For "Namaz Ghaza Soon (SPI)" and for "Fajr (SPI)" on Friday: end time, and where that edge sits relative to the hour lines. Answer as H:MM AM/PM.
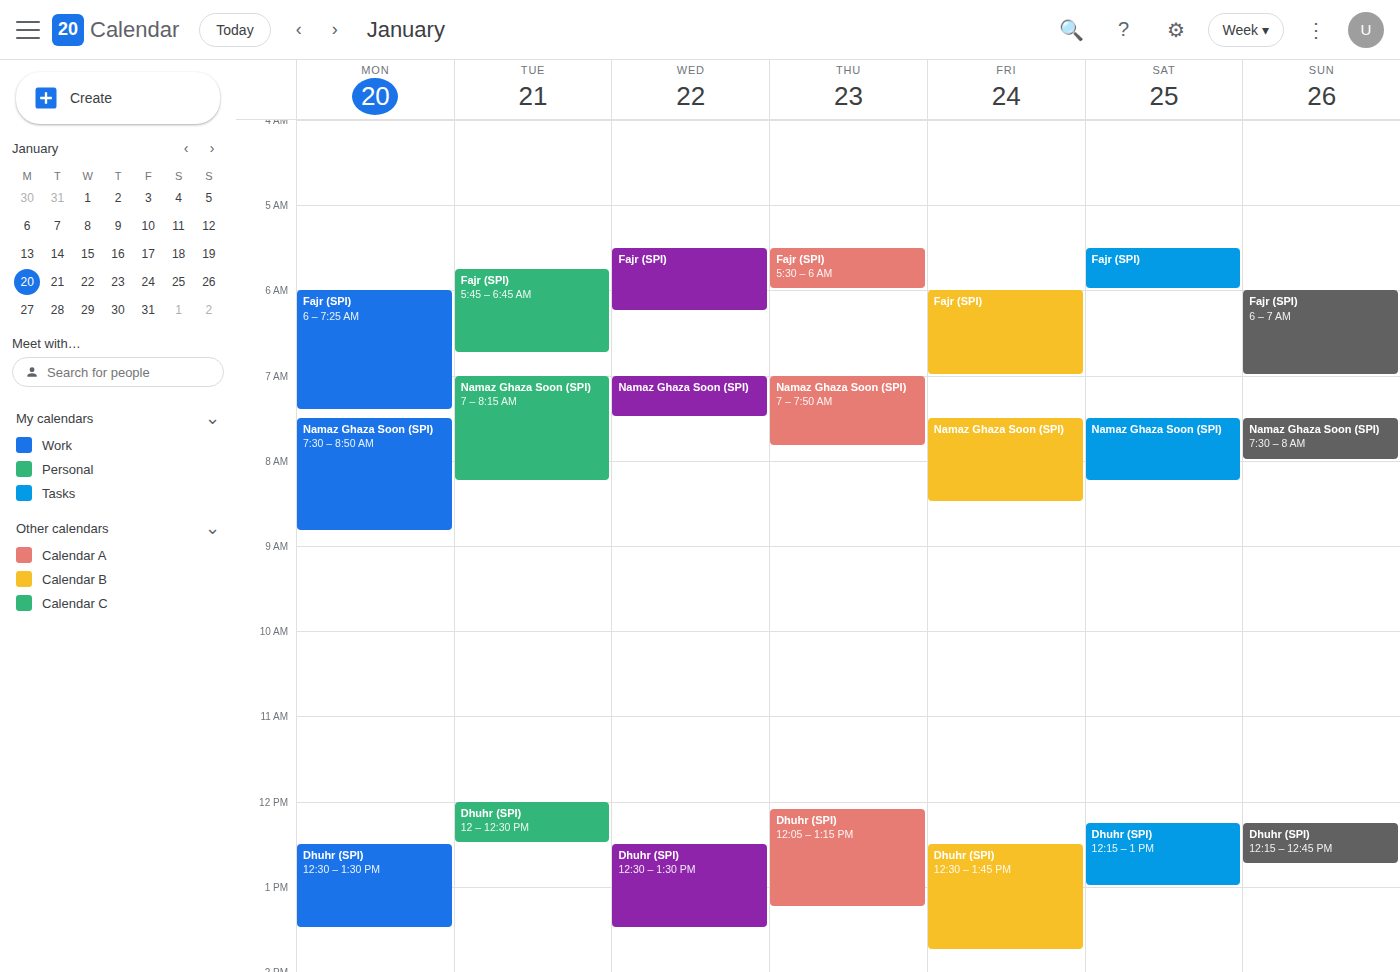
"Namaz Ghaza Soon (SPI)": 8:30 AM, halfway between the 8 AM and 9 AM lines. "Fajr (SPI)": 7:00 AM, exactly on the 7 AM line.